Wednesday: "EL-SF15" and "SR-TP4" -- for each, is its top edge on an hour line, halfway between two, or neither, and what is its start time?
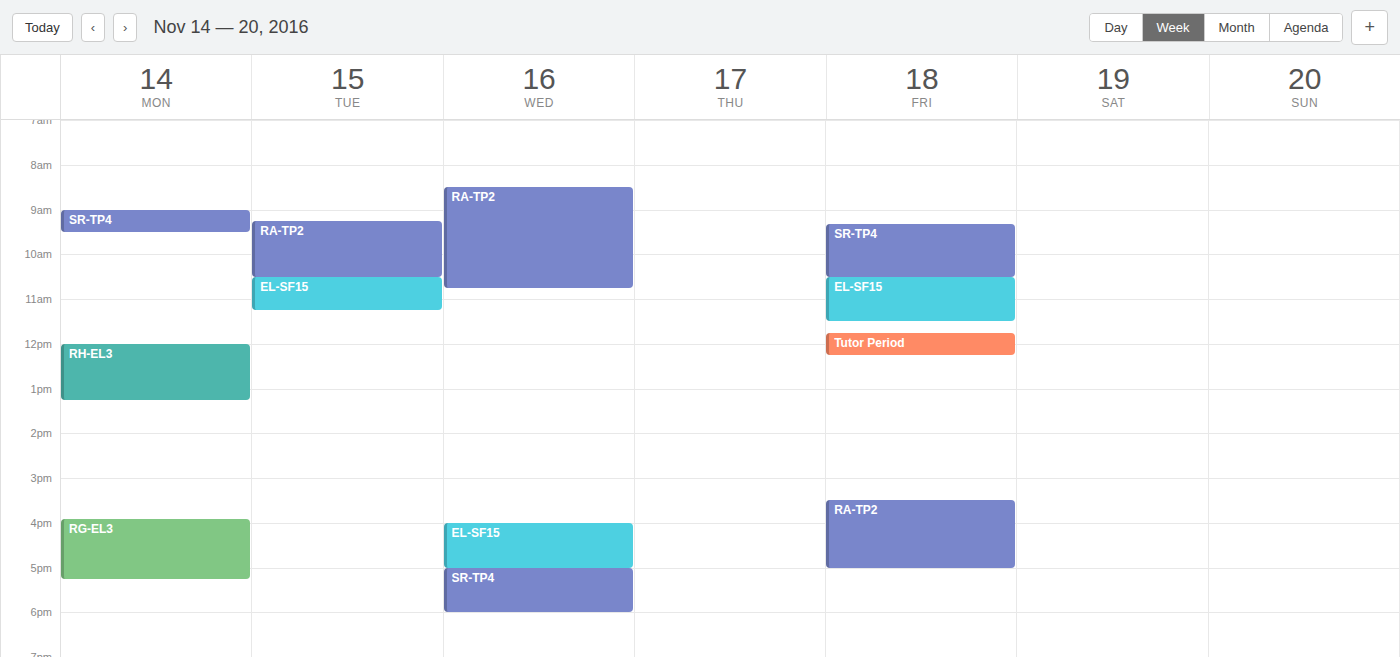
"EL-SF15": 4:00 PM, exactly on the 4 PM line. "SR-TP4": 5:00 PM, exactly on the 5 PM line.